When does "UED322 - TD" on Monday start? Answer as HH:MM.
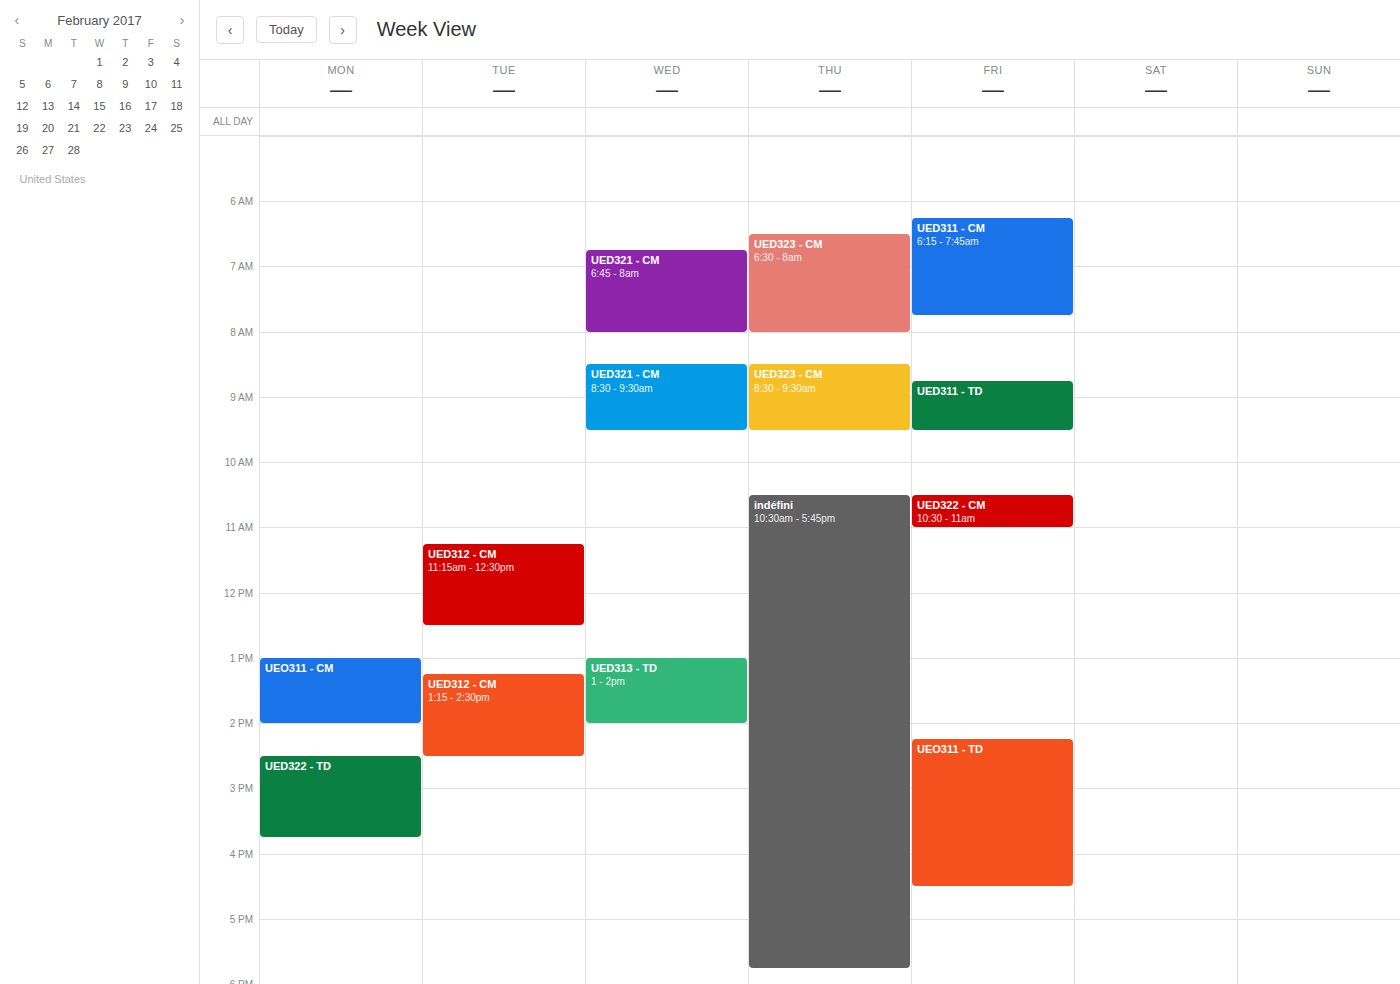
14:30